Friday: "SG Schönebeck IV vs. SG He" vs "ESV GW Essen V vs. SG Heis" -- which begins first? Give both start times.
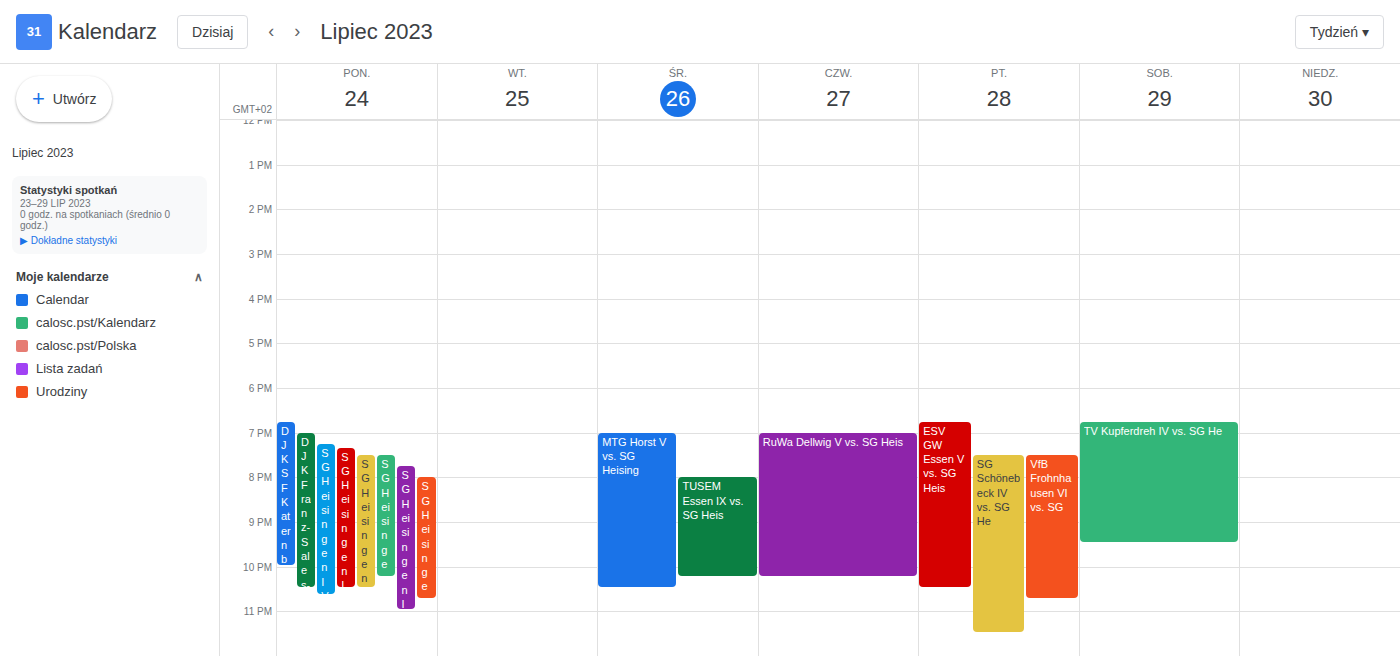
"ESV GW Essen V vs. SG Heis" 6:45 PM; "SG Schönebeck IV vs. SG He" 7:30 PM.